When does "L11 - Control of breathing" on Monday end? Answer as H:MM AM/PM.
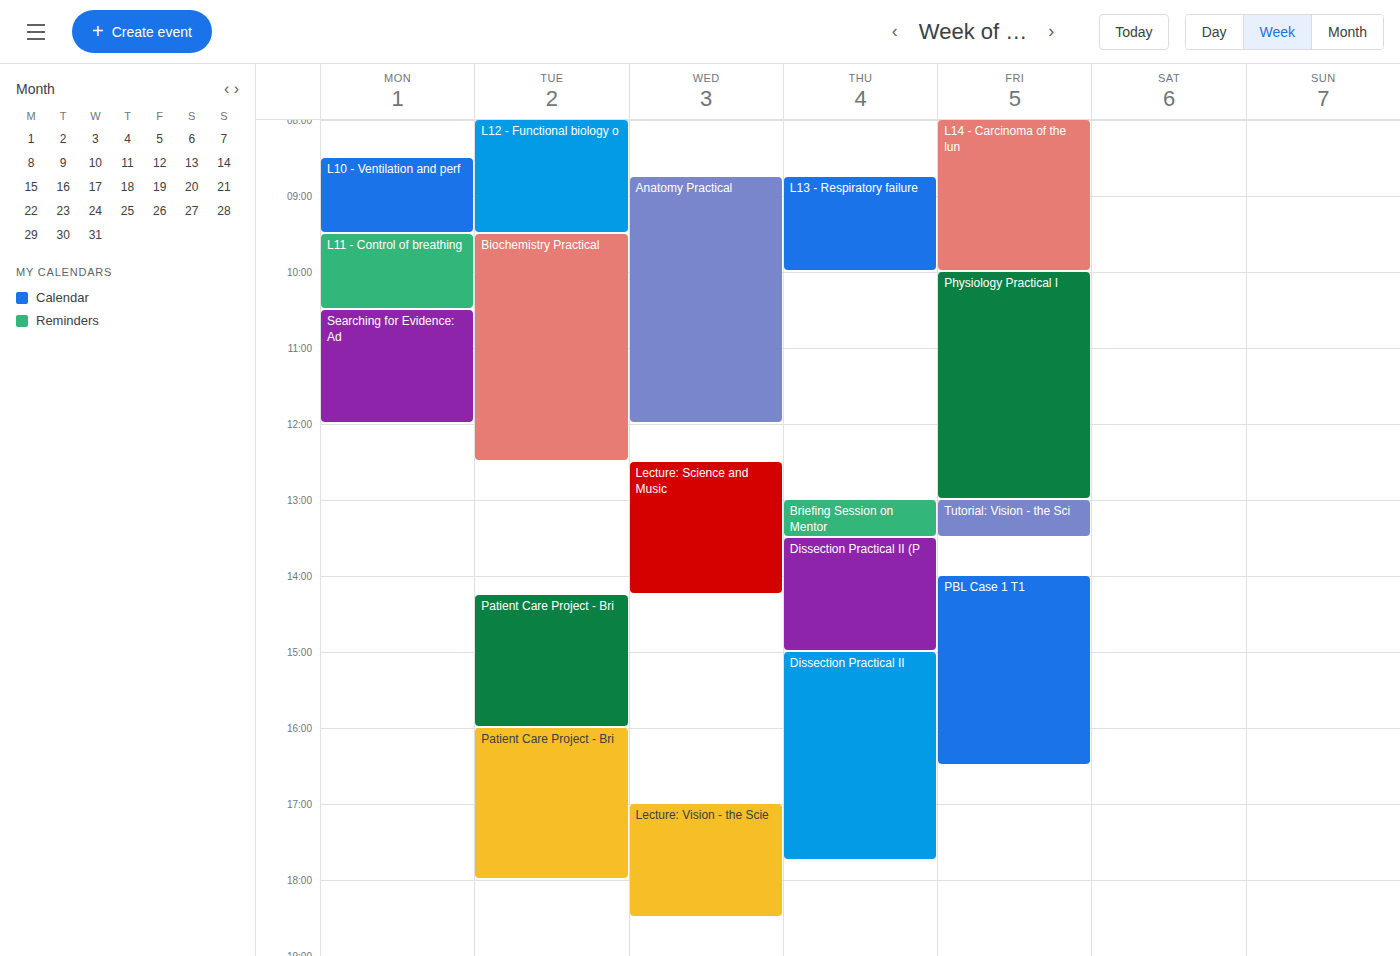
10:30 AM